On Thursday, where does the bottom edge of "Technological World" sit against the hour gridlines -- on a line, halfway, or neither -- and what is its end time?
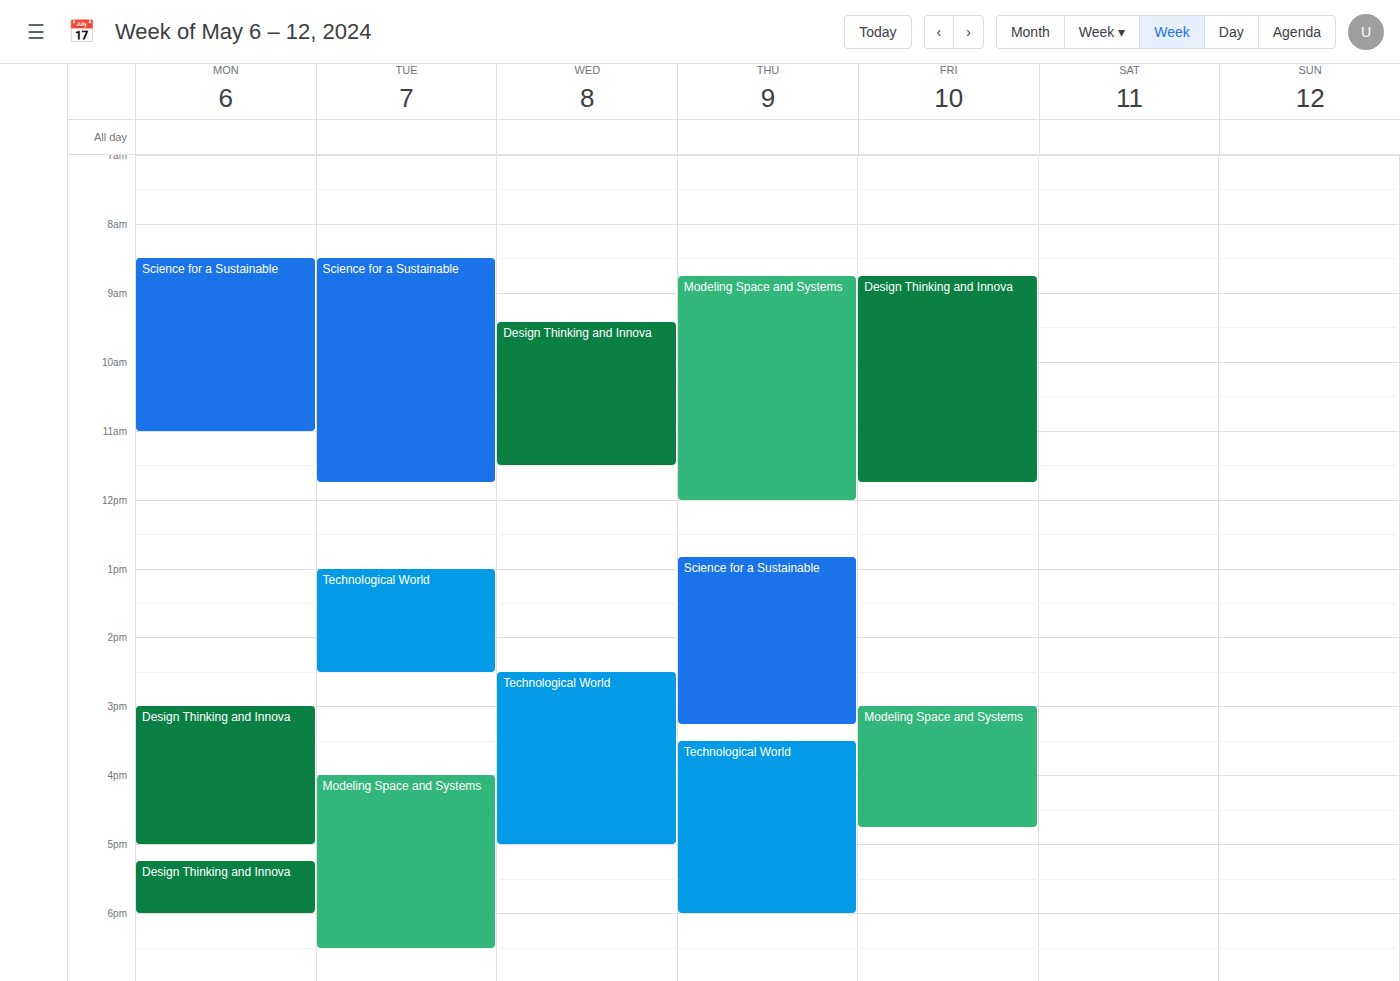
6:00 PM -- exactly on the 6 PM line.